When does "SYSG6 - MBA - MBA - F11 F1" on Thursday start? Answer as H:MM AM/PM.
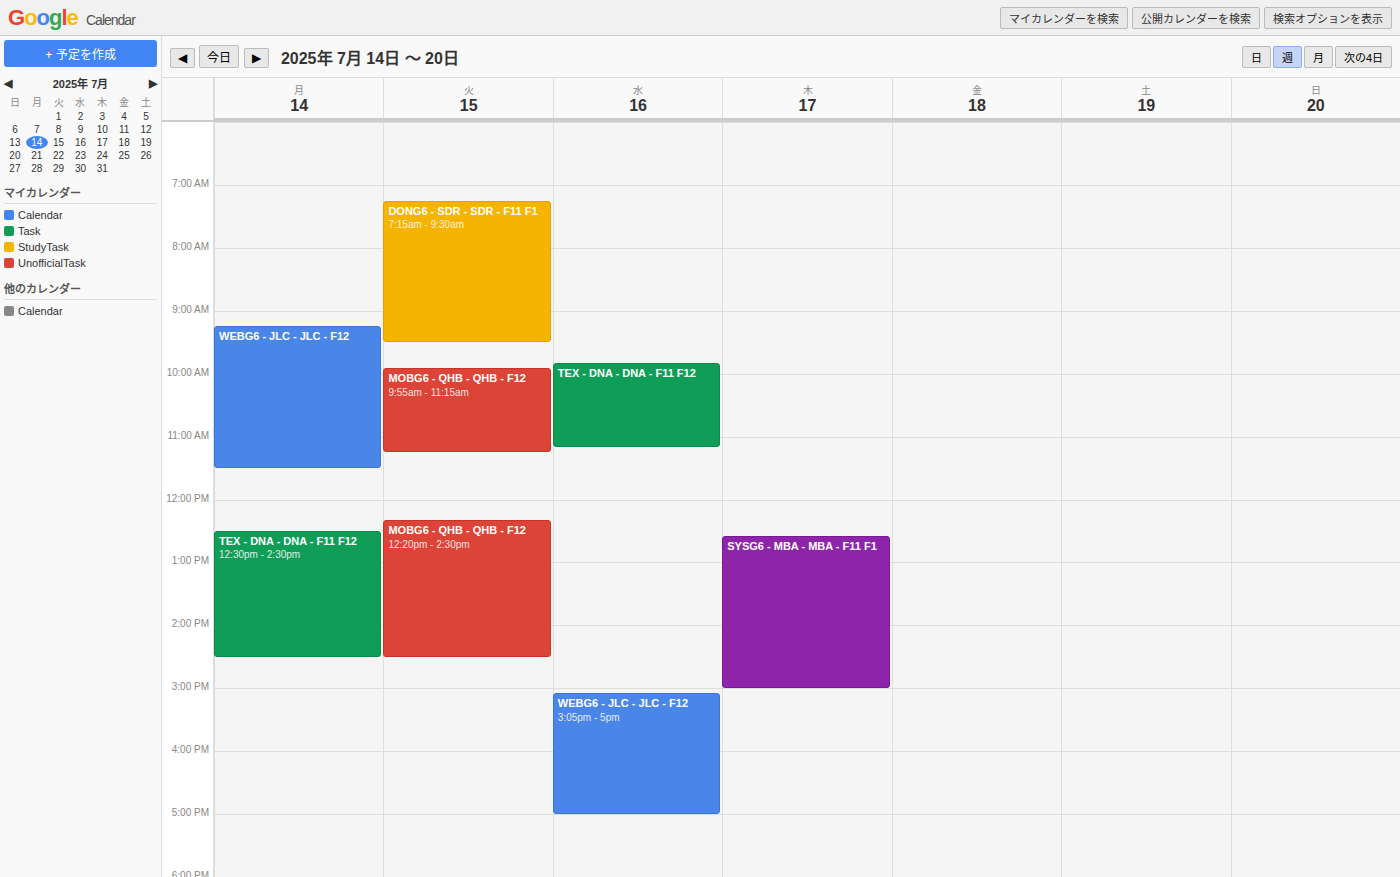
12:35 PM